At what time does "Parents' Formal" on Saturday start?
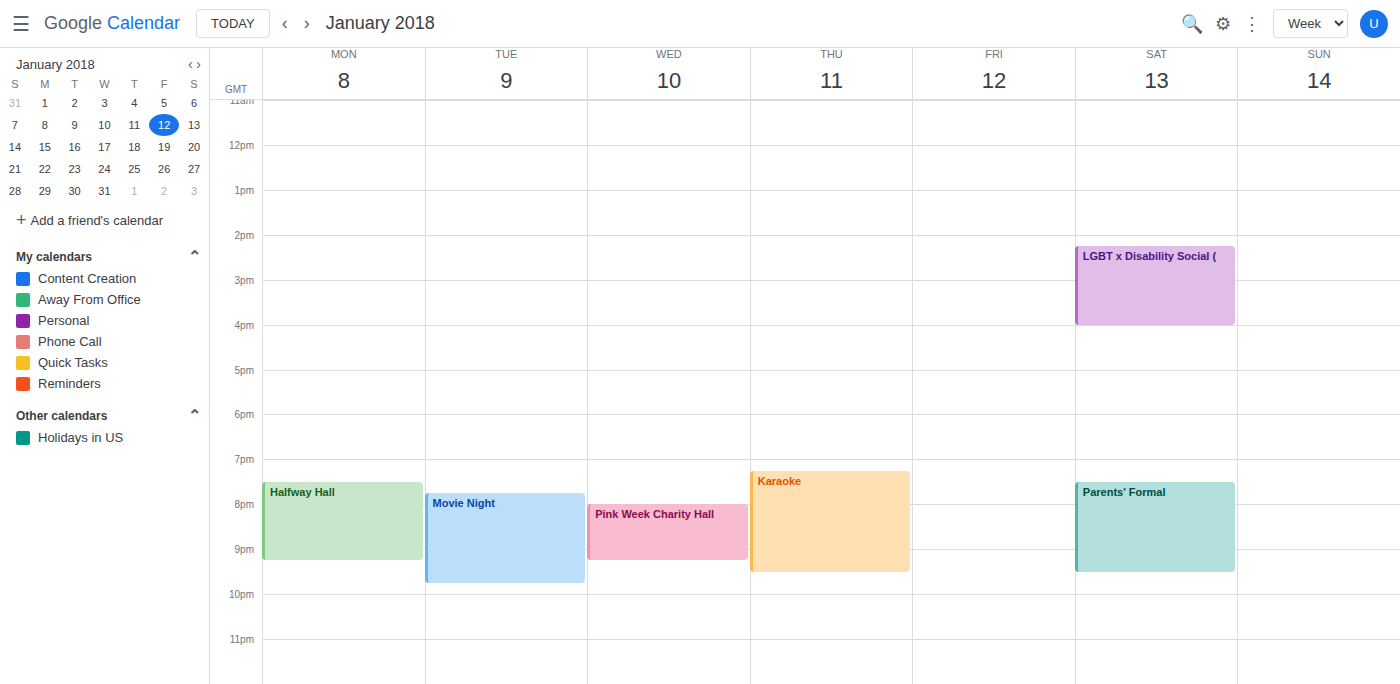
7:30 PM